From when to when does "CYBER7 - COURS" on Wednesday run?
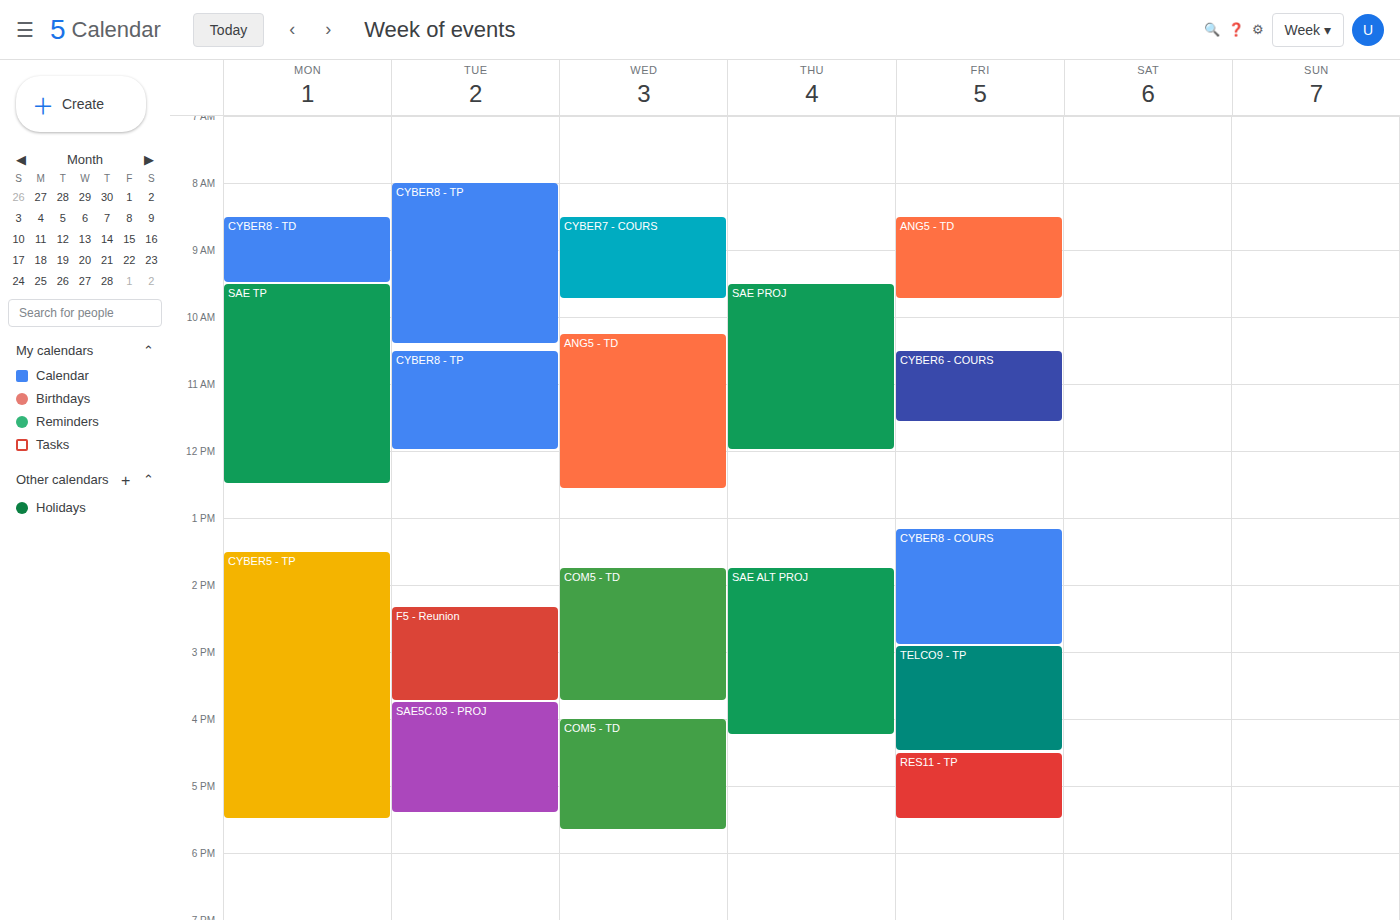
8:30 AM to 9:45 AM